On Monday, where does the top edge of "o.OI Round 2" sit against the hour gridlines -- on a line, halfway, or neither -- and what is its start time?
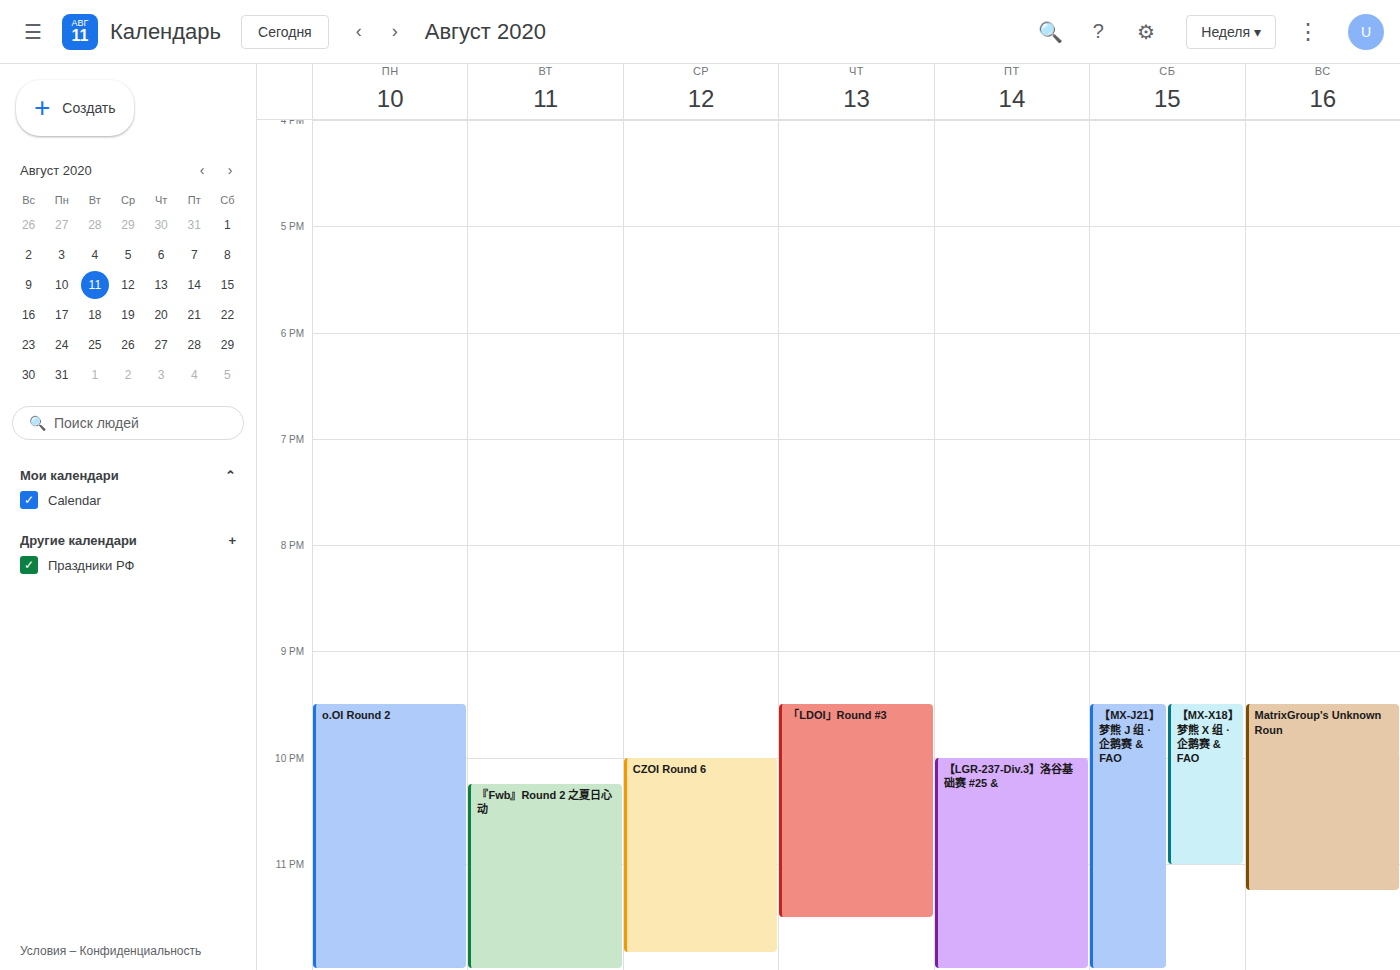
9:30 PM -- halfway between the 9 PM and 10 PM lines.